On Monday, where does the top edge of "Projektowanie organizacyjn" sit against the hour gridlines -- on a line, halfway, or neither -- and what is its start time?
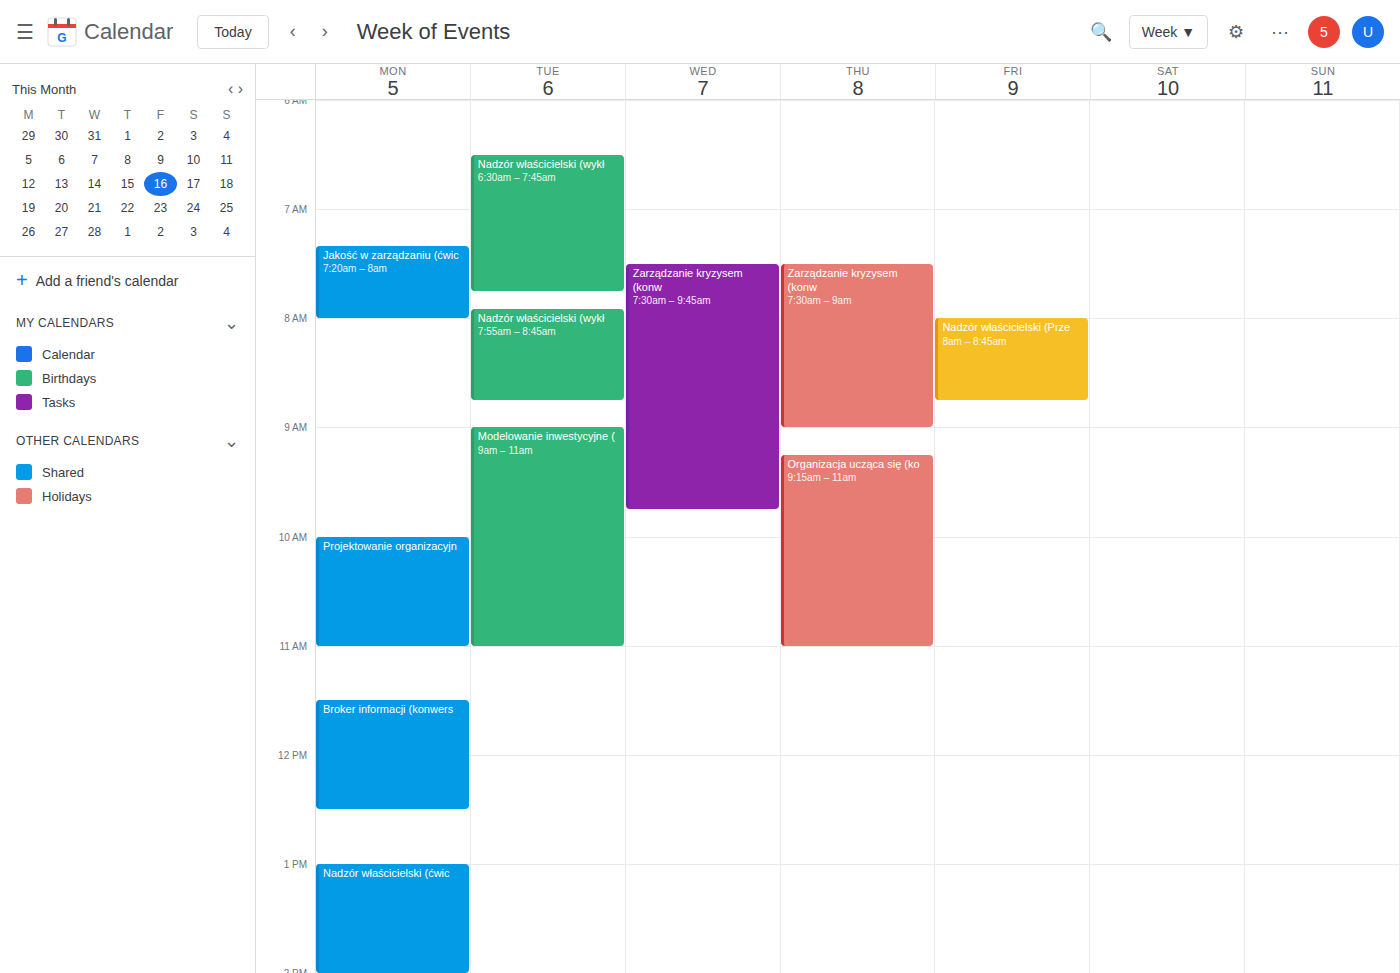
10:00 -- exactly on the 10:00 line.